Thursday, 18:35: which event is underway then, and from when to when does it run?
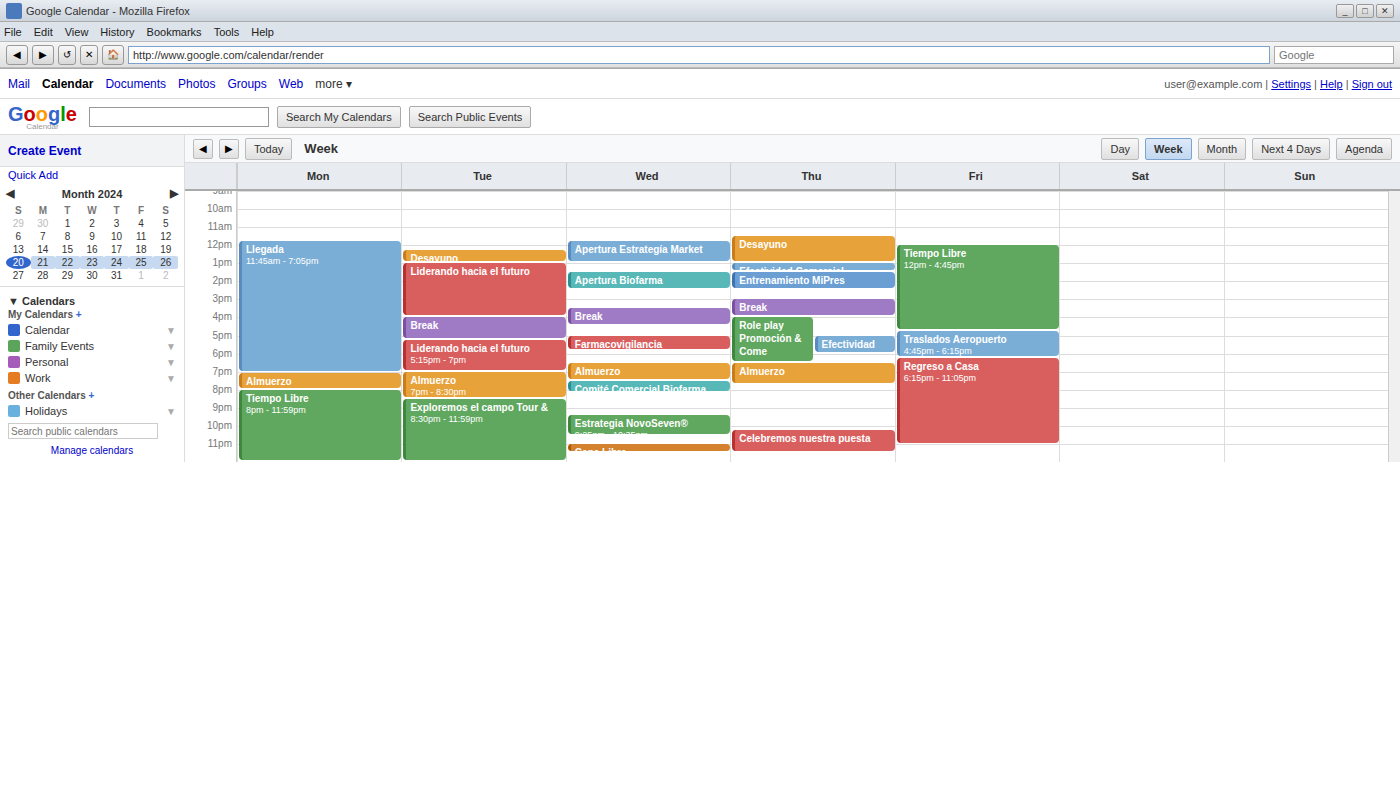
"Almuerzo", 18:30 to 19:45